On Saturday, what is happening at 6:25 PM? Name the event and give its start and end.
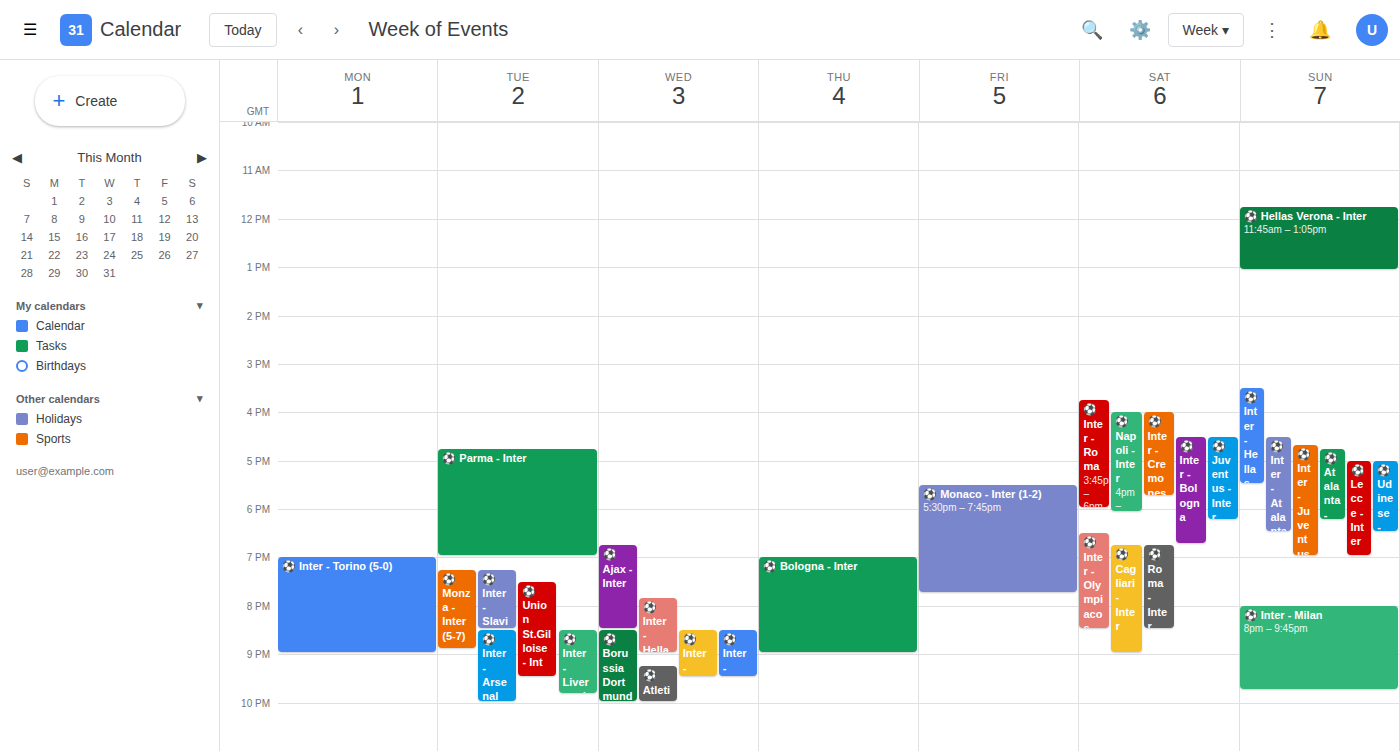
"⚽️ Inter - Bologna", 4:30 PM to 6:45 PM